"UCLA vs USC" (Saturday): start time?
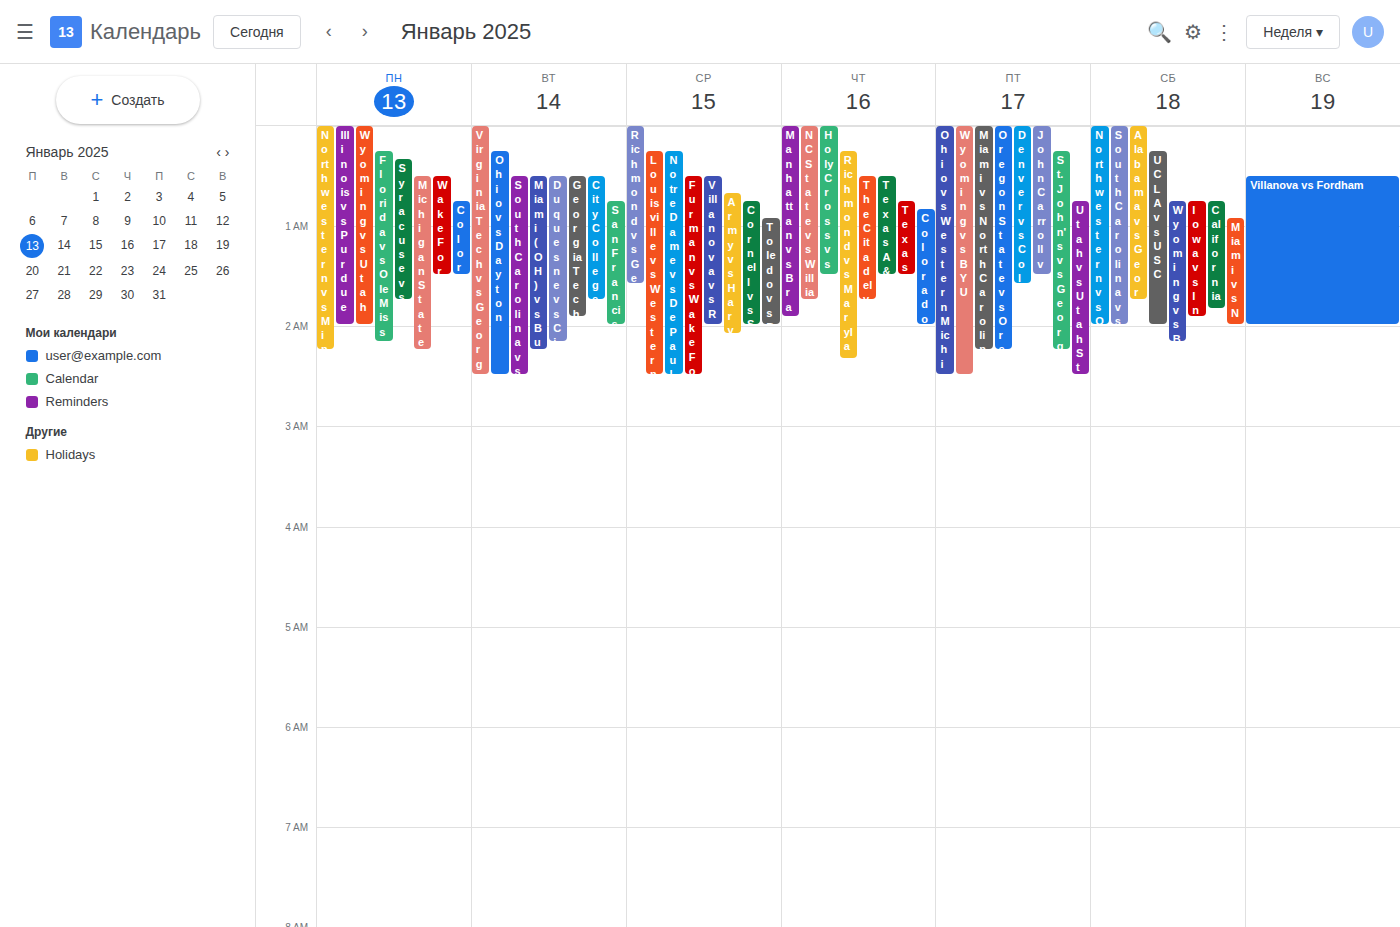
12:15 AM